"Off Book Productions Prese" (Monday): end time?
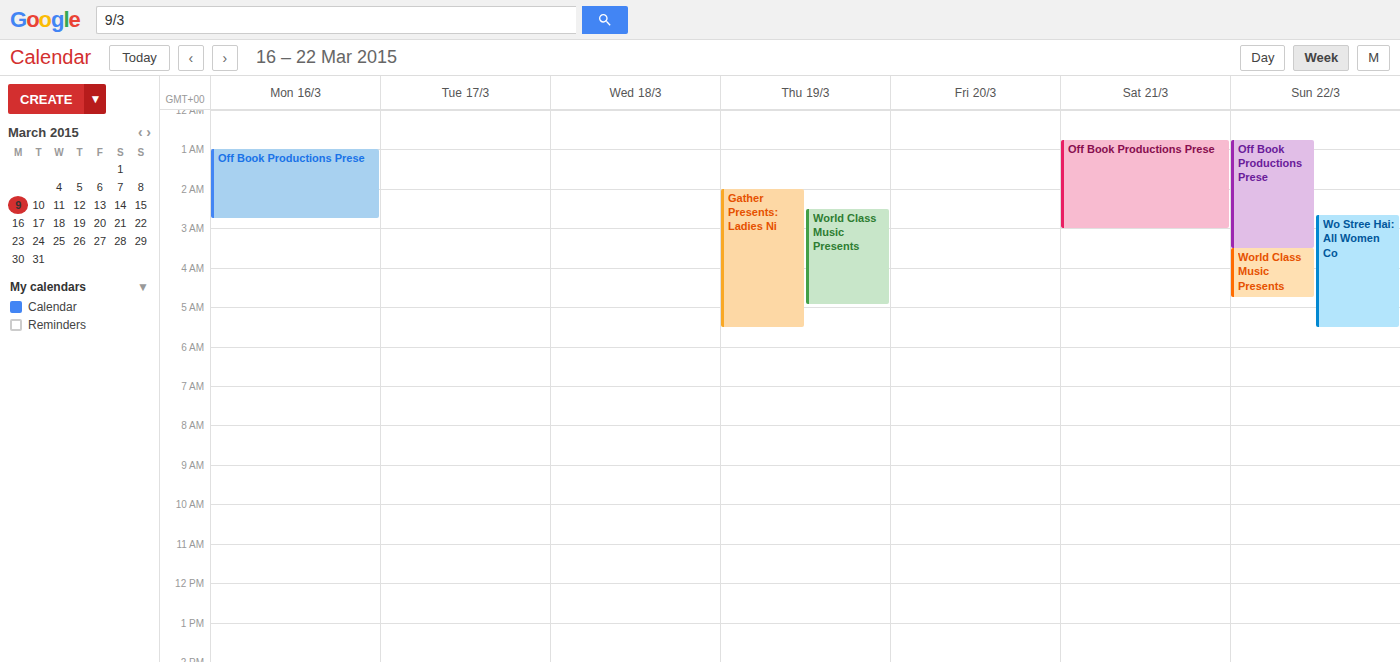
2:45 AM